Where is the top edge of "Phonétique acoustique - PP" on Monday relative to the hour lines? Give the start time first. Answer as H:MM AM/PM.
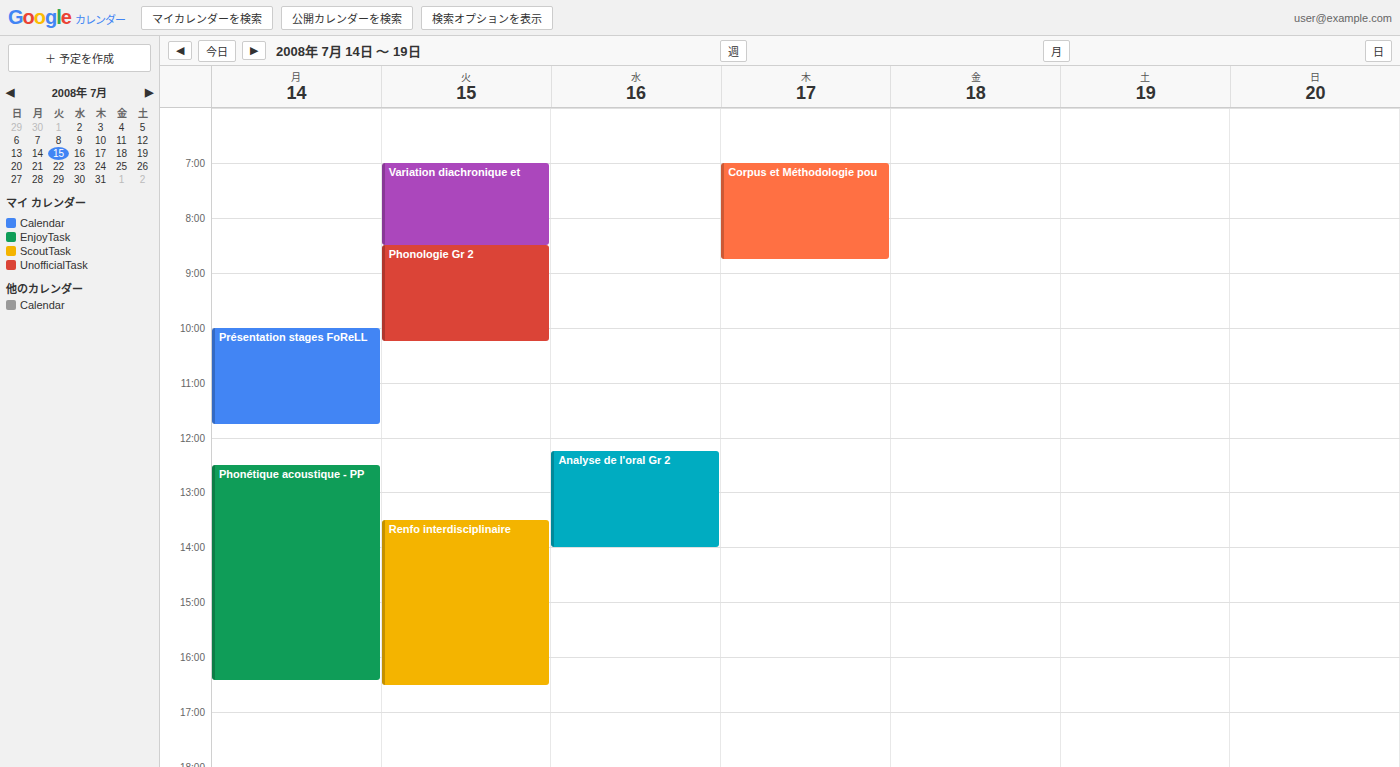
12:30 PM -- halfway between the 12 PM and 1 PM lines.